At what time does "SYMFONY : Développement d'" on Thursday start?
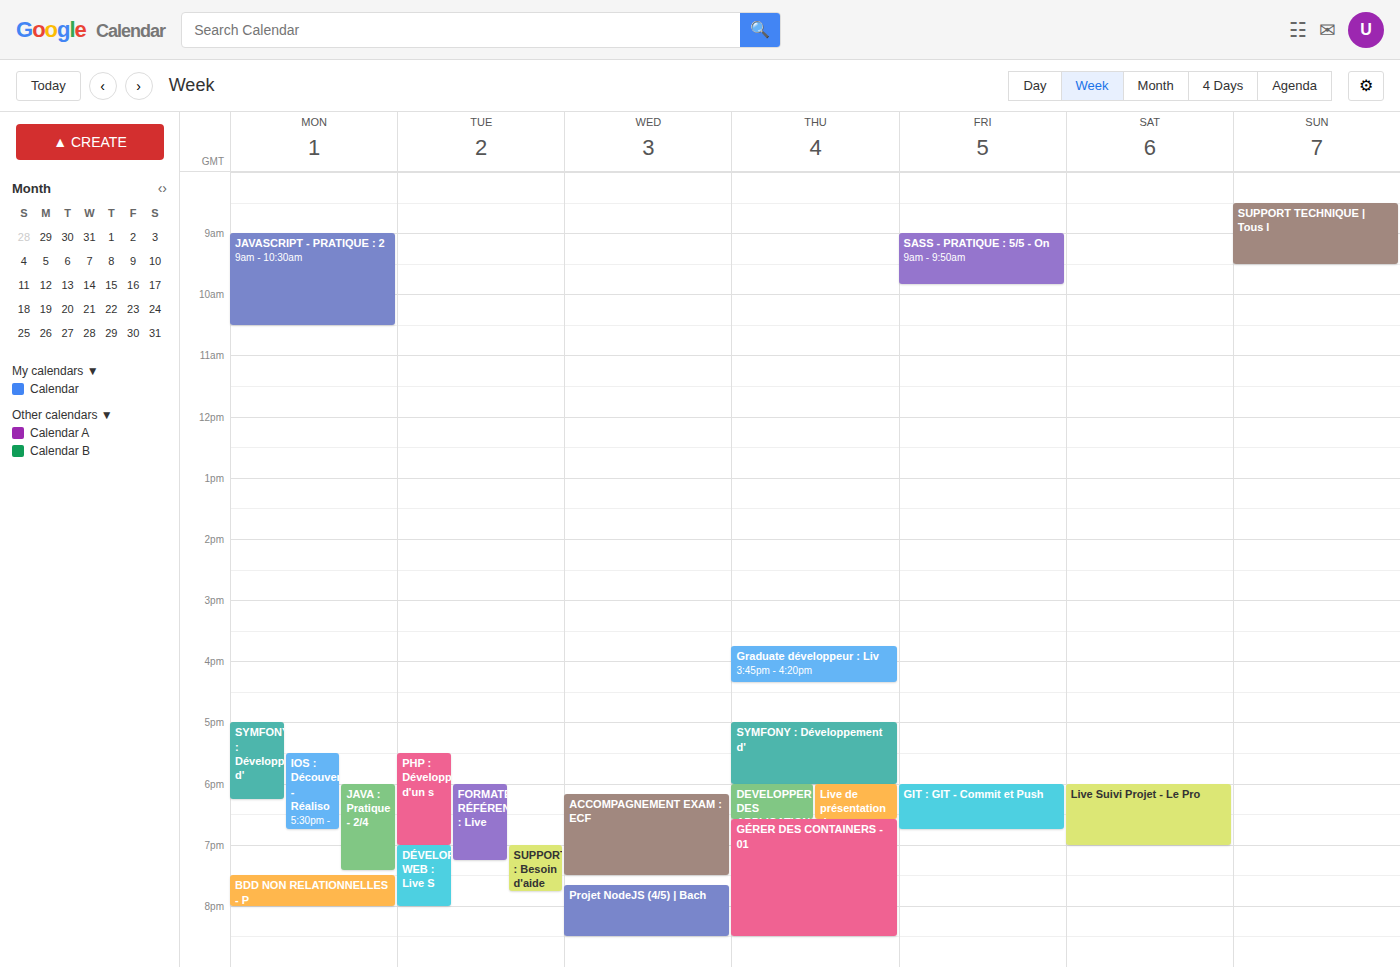
5:00 PM